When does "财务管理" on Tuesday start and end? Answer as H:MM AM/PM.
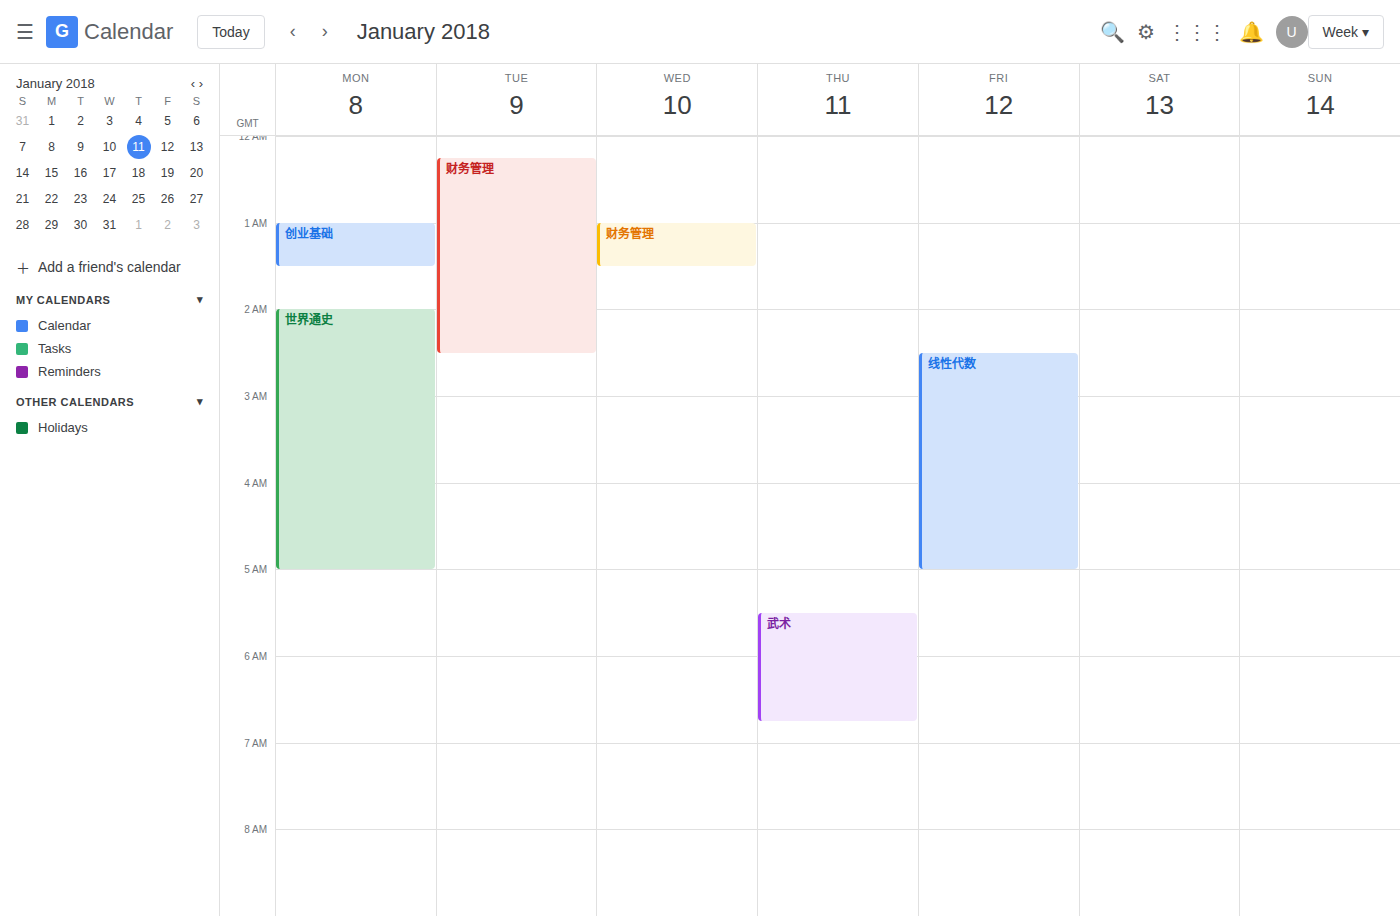
12:15 AM to 2:30 AM